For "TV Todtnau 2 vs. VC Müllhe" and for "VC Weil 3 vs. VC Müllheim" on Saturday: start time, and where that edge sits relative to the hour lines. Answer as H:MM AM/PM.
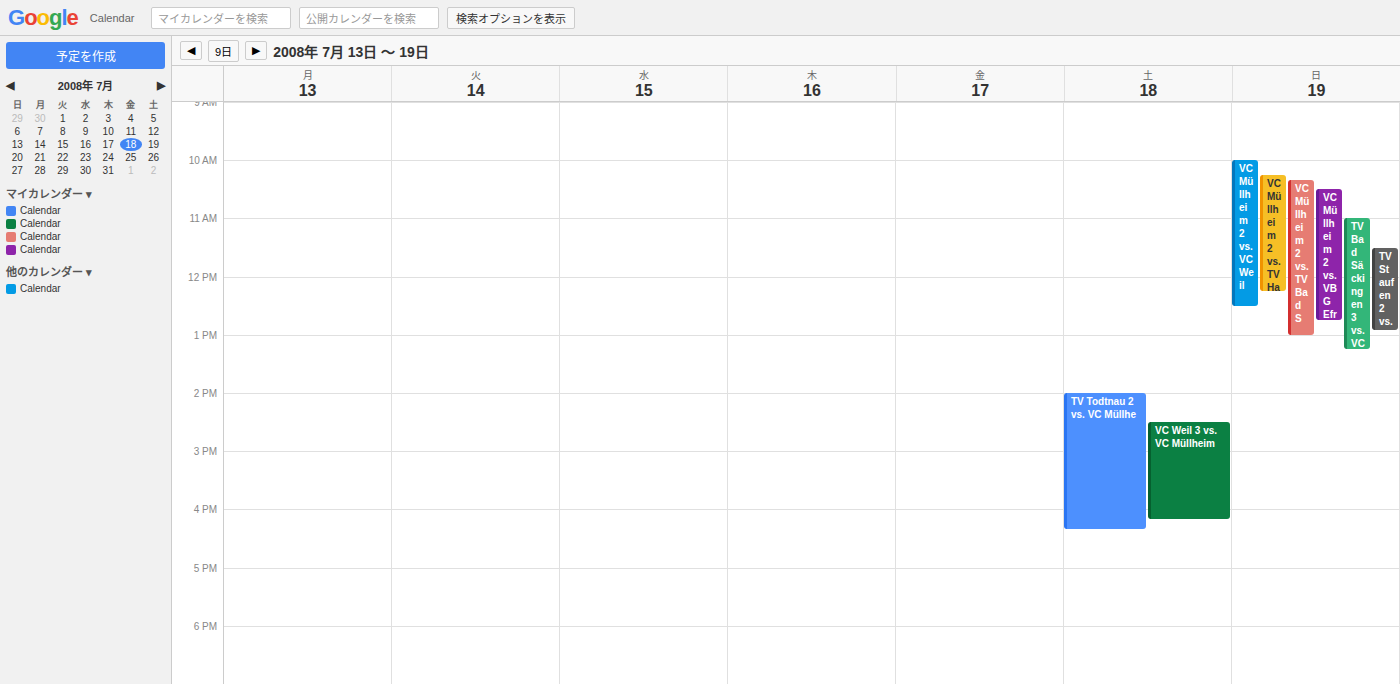
"TV Todtnau 2 vs. VC Müllhe": 2:00 PM, exactly on the 2 PM line. "VC Weil 3 vs. VC Müllheim": 2:30 PM, halfway between the 2 PM and 3 PM lines.